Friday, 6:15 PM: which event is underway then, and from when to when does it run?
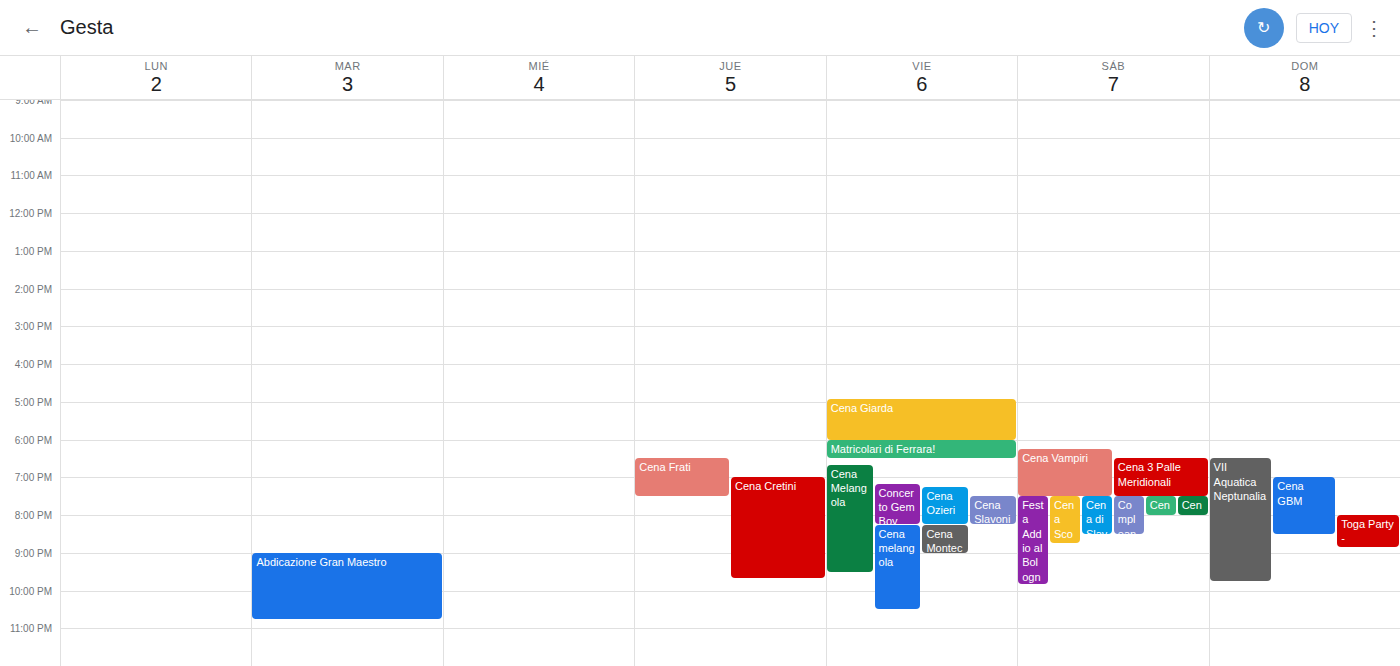
"Matricolari di Ferrara!", 6:00 PM to 6:30 PM